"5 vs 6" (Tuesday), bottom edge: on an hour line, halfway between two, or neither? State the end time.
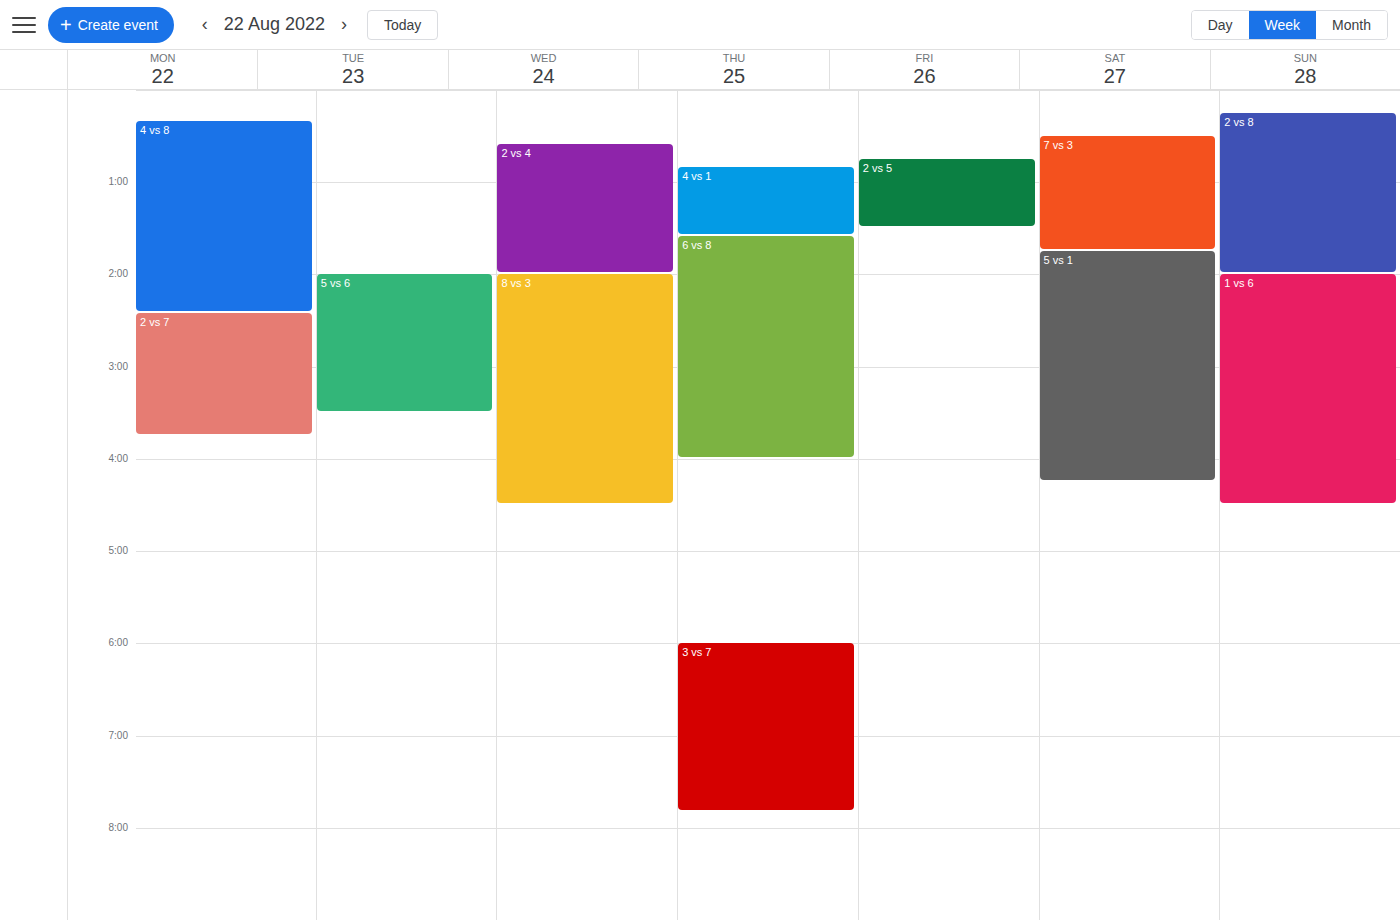
3:30 AM -- halfway between the 3 AM and 4 AM lines.